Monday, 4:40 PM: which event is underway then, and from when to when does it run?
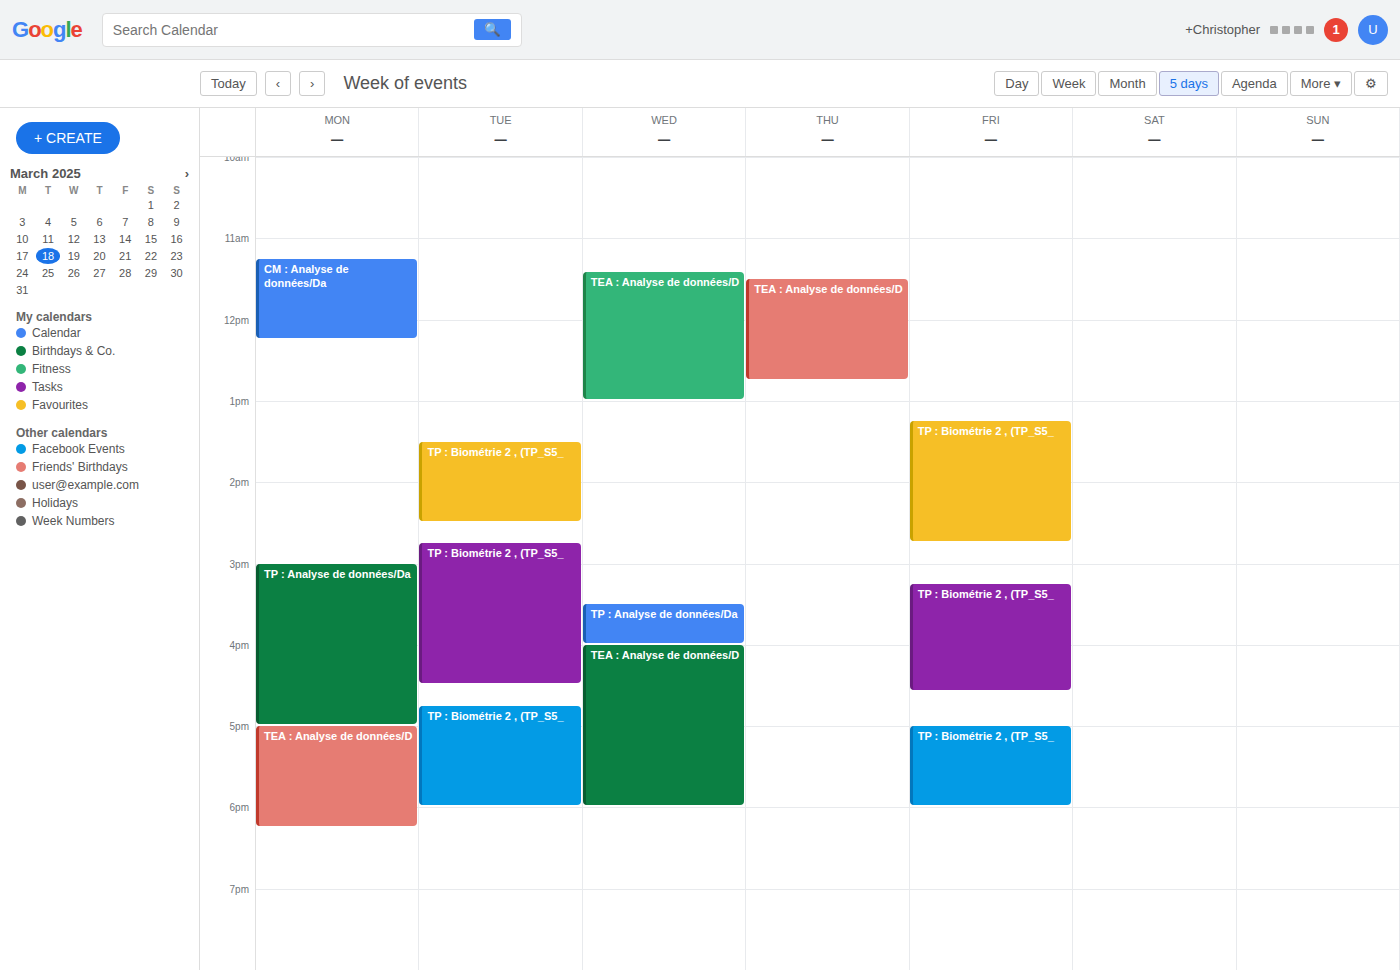
"TP : Analyse de données/Da", 3:00 PM to 5:00 PM